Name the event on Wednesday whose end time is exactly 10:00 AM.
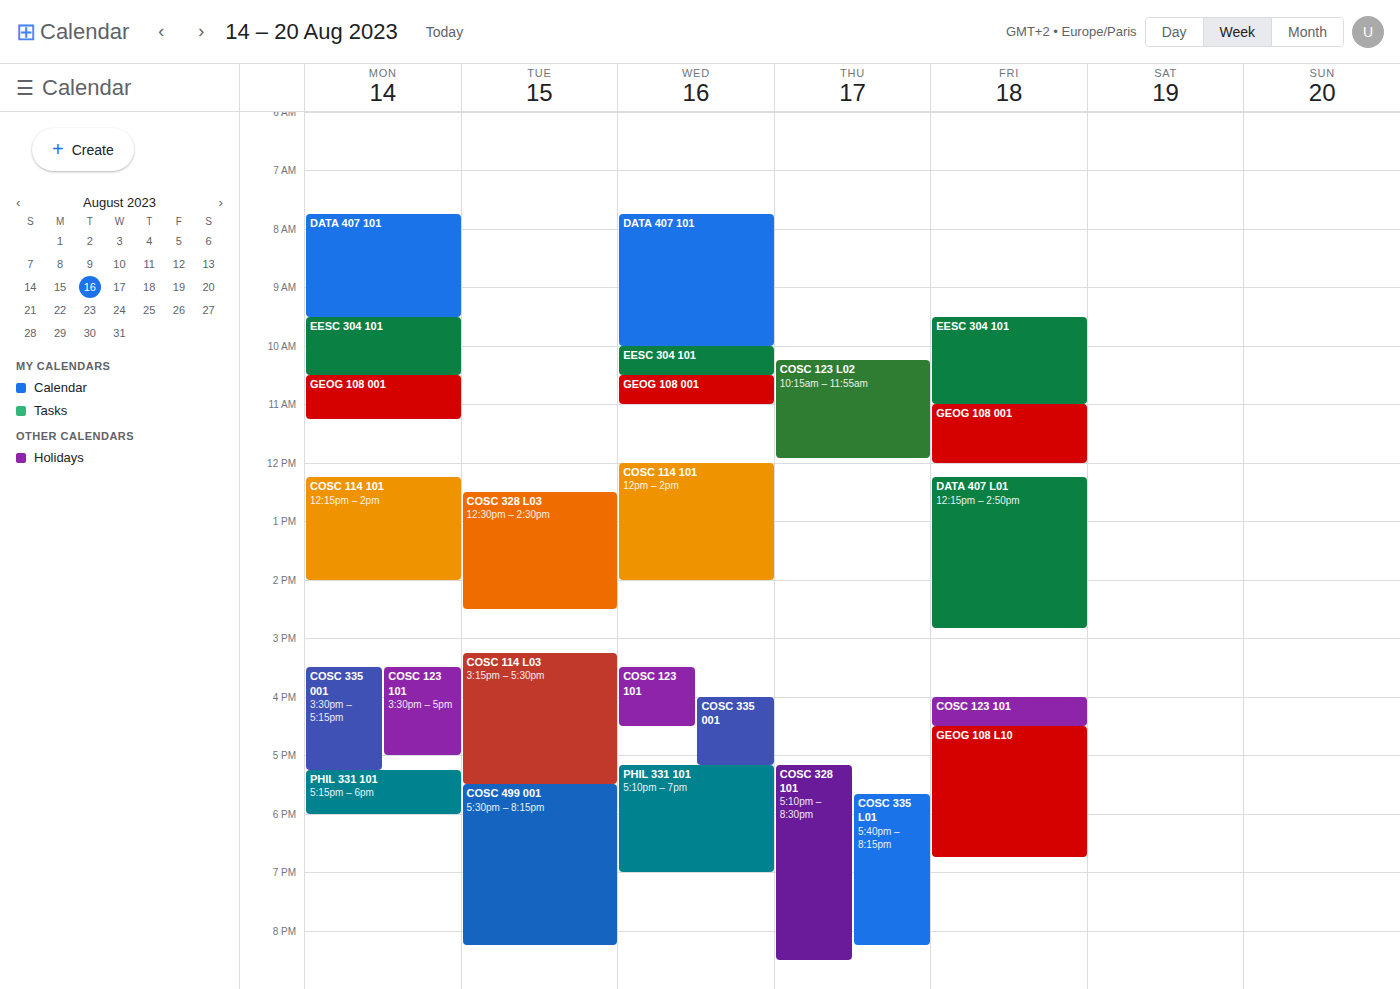
"DATA 407 101"